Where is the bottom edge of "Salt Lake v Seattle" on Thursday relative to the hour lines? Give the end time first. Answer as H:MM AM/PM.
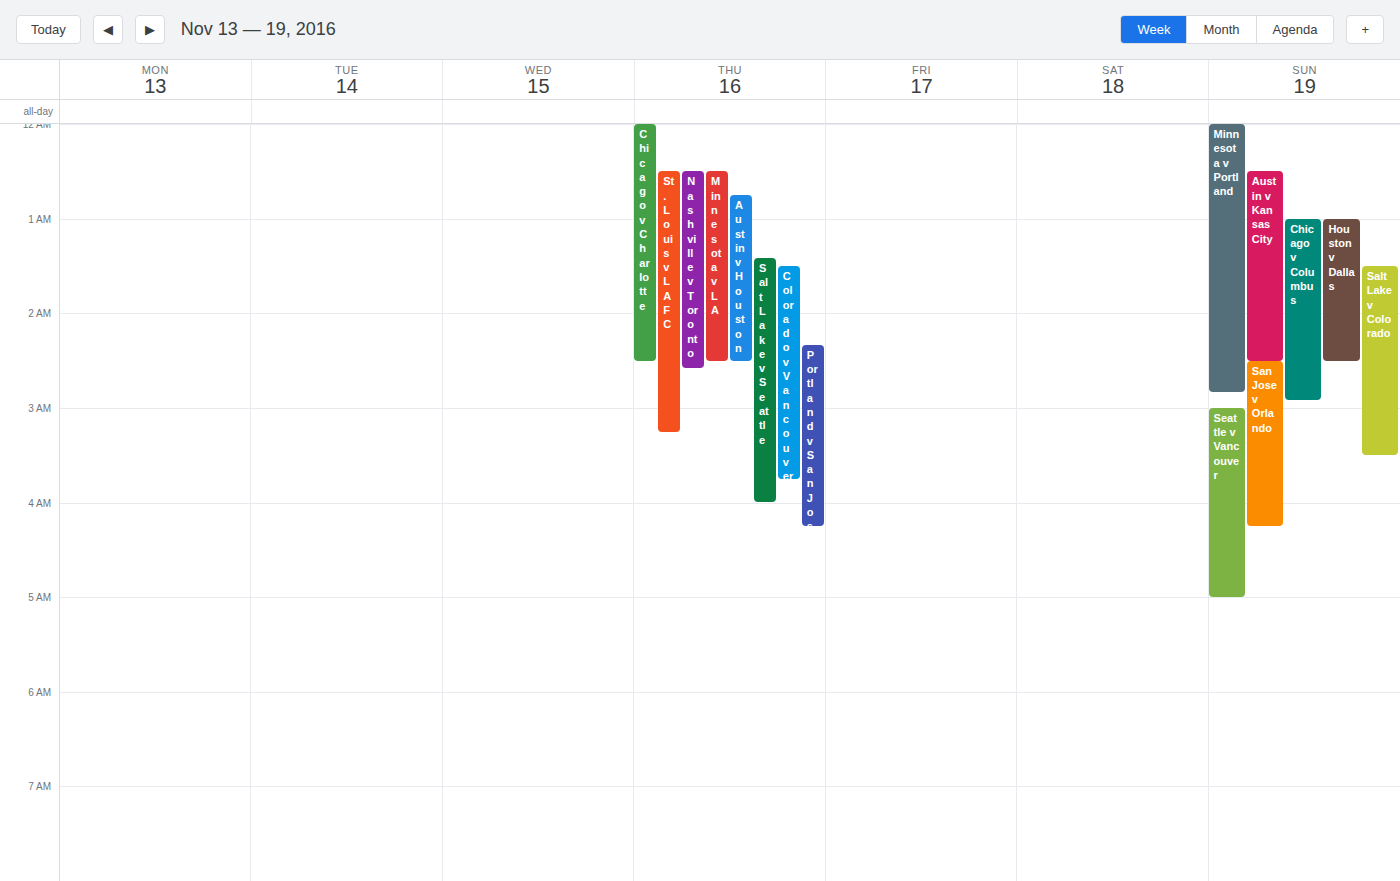
4:00 AM -- exactly on the 4 AM line.